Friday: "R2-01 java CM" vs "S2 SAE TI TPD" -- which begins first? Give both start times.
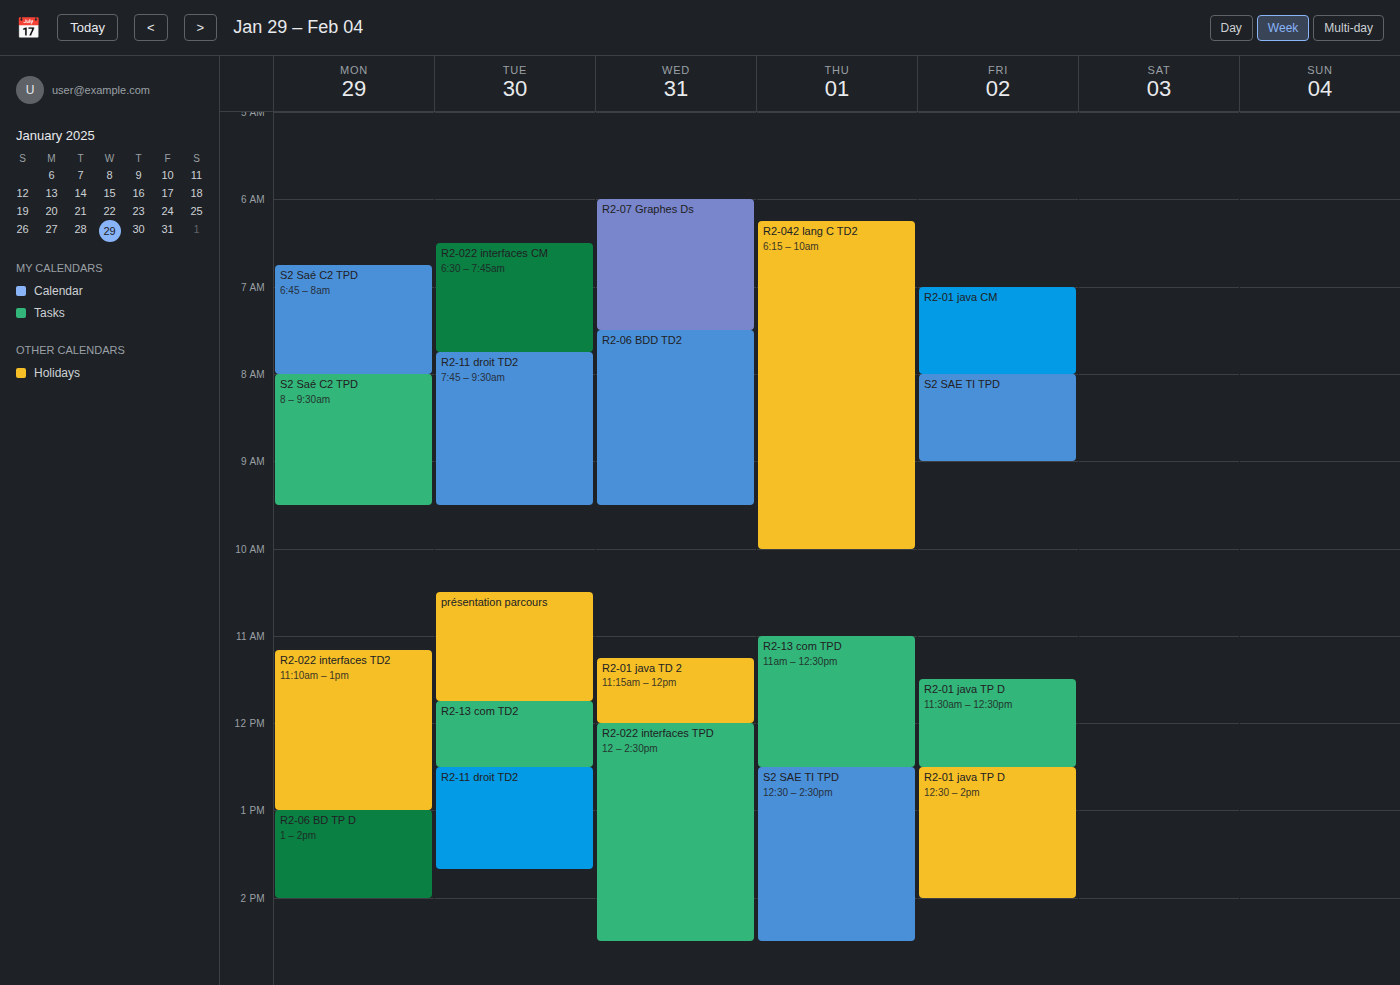
"R2-01 java CM" 7:00 AM; "S2 SAE TI TPD" 8:00 AM.